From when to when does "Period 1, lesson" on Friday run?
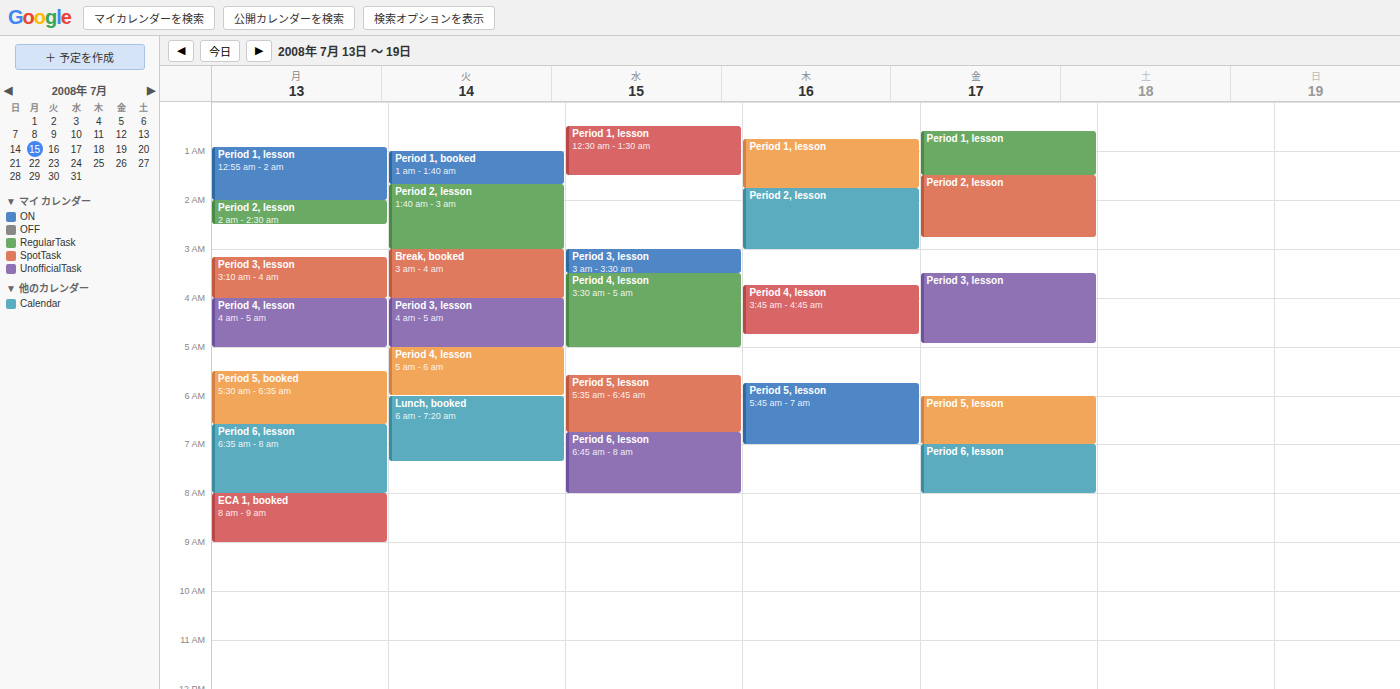
00:35 to 01:30